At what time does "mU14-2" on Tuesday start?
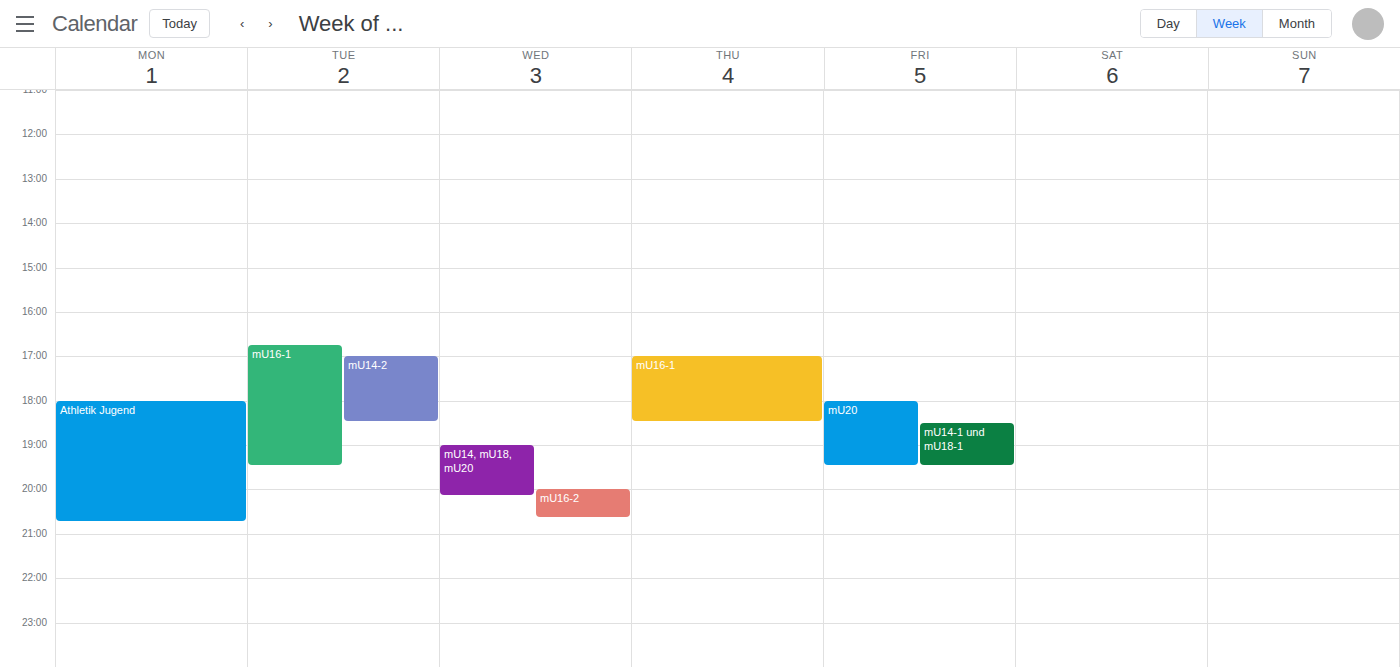
5:00 PM